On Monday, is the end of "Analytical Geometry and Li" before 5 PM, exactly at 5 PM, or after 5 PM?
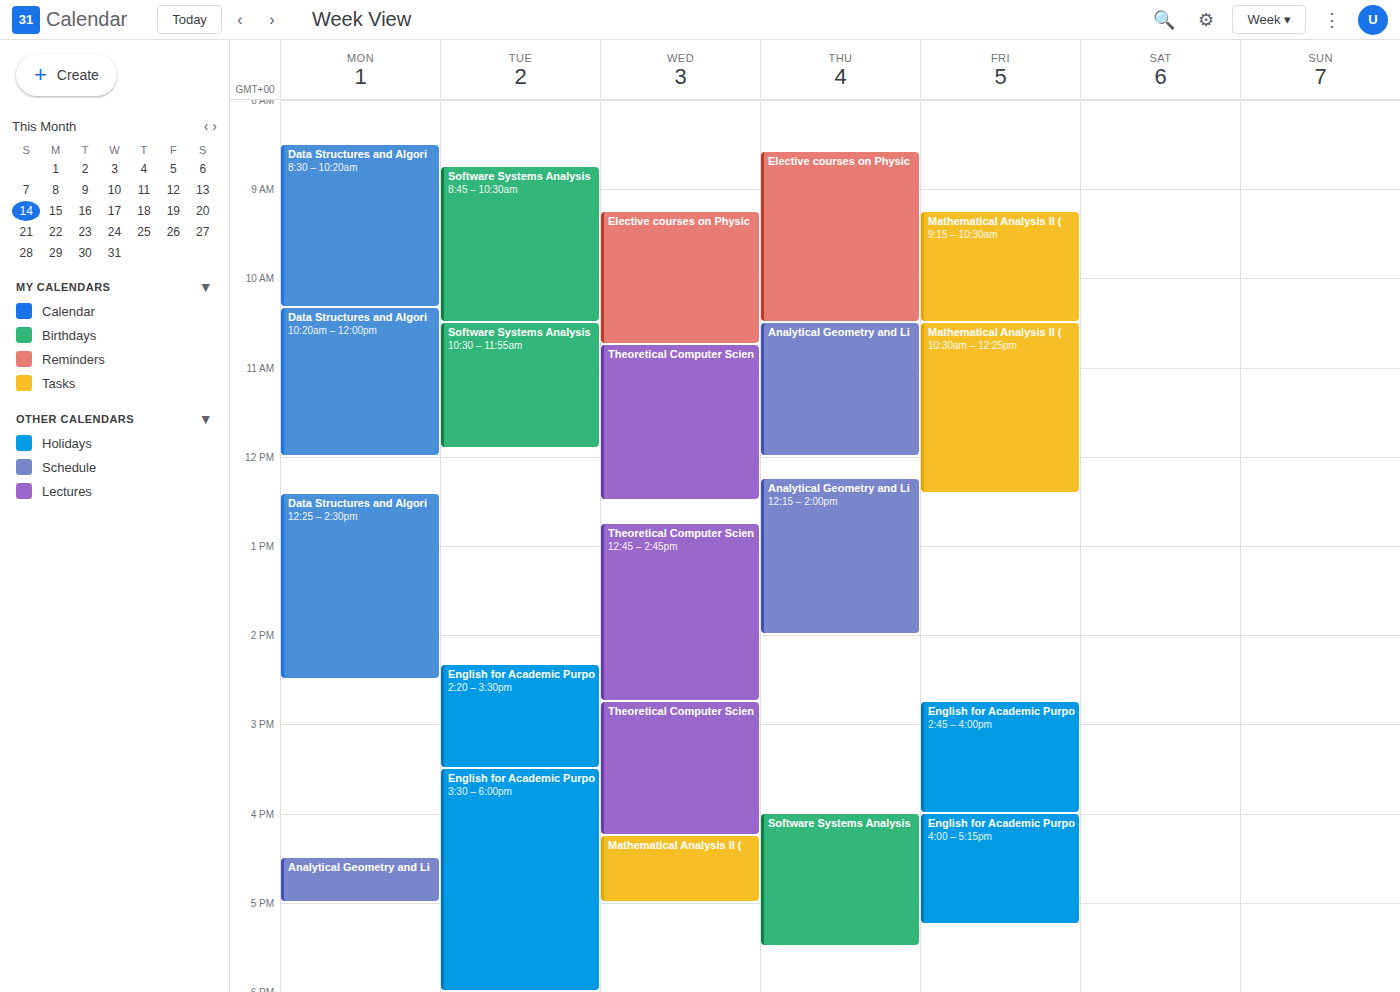
5:00 PM -- exactly at 5 PM, on the 5 PM line.